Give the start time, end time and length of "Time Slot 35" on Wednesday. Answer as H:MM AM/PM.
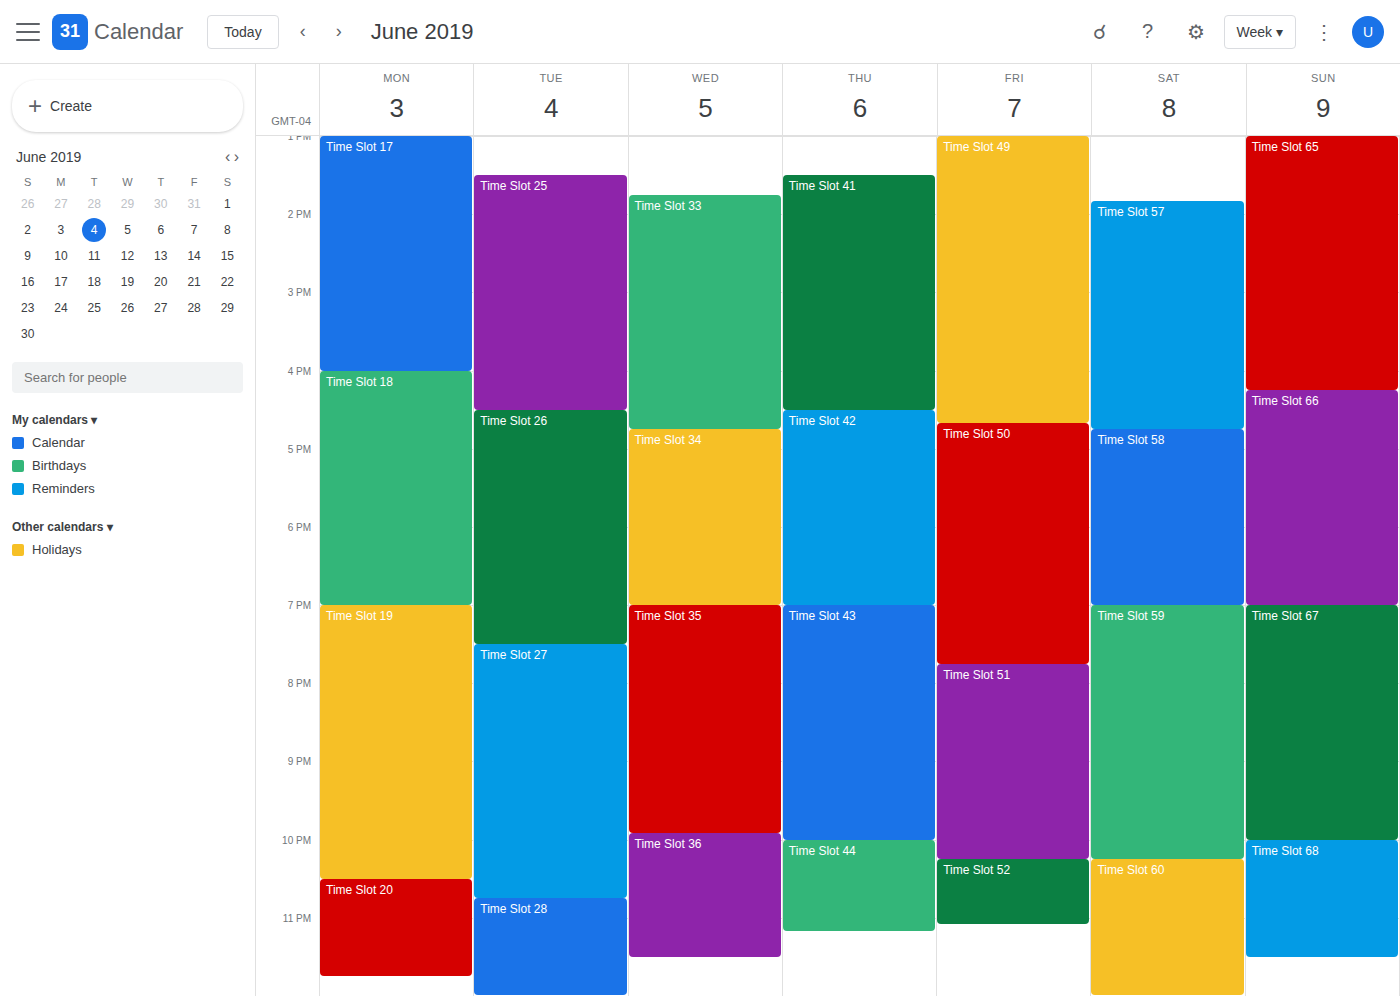
7:00 PM to 9:55 PM, 2 hours 55 minutes